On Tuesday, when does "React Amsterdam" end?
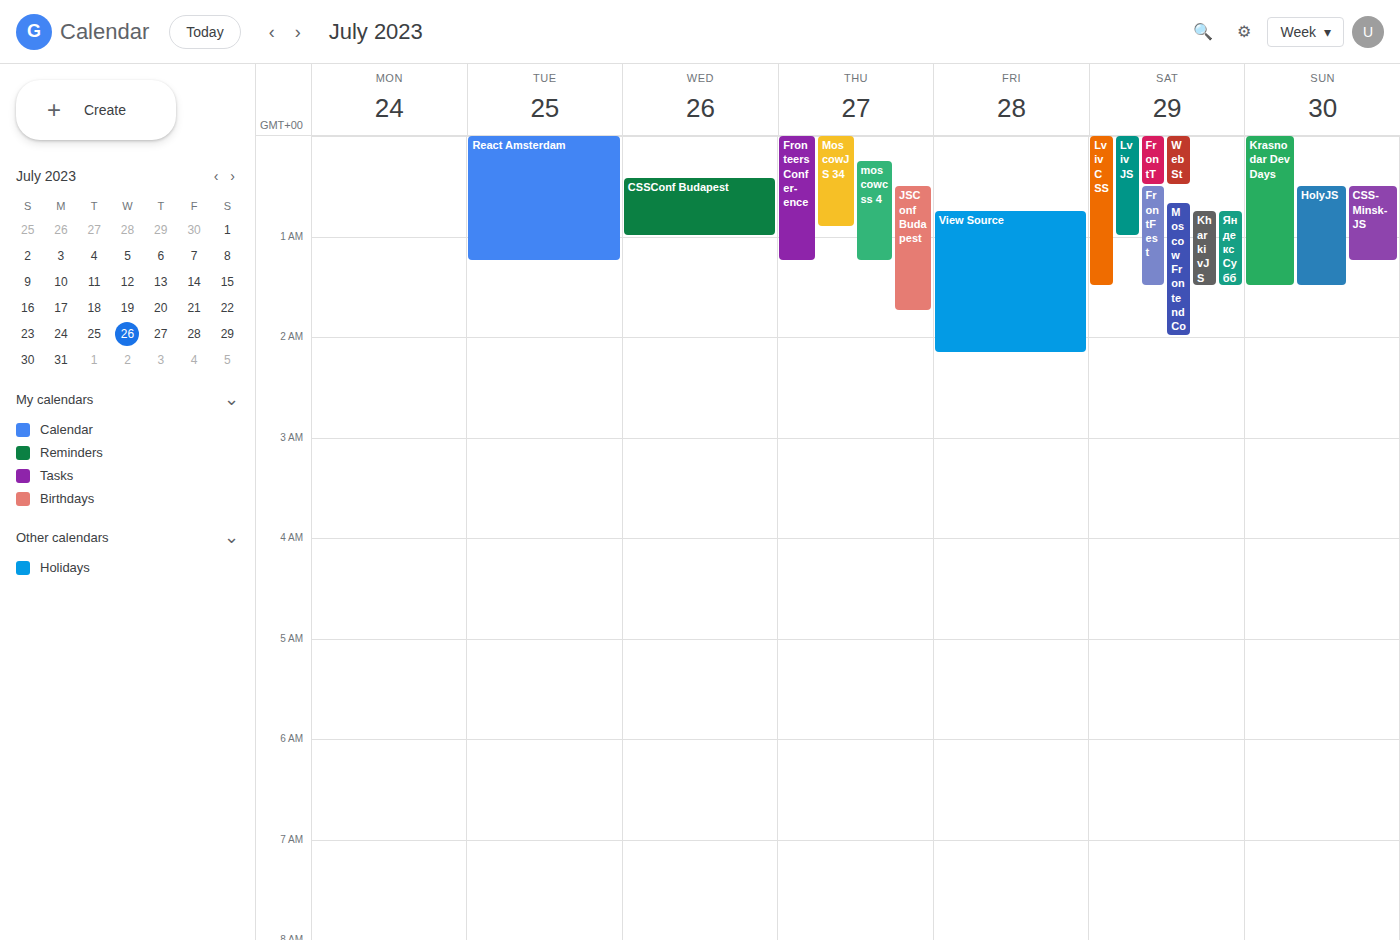
1:15 AM